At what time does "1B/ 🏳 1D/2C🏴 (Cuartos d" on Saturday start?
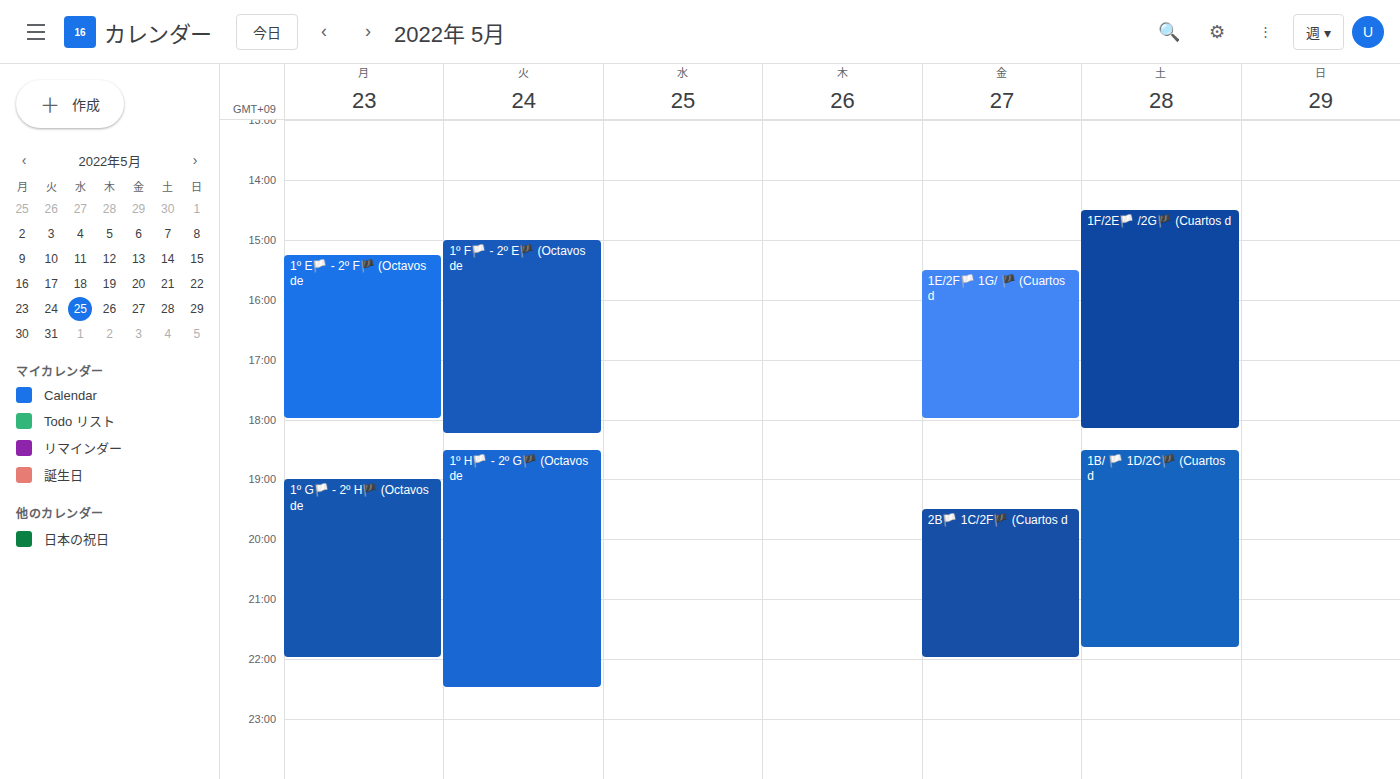
6:30 PM